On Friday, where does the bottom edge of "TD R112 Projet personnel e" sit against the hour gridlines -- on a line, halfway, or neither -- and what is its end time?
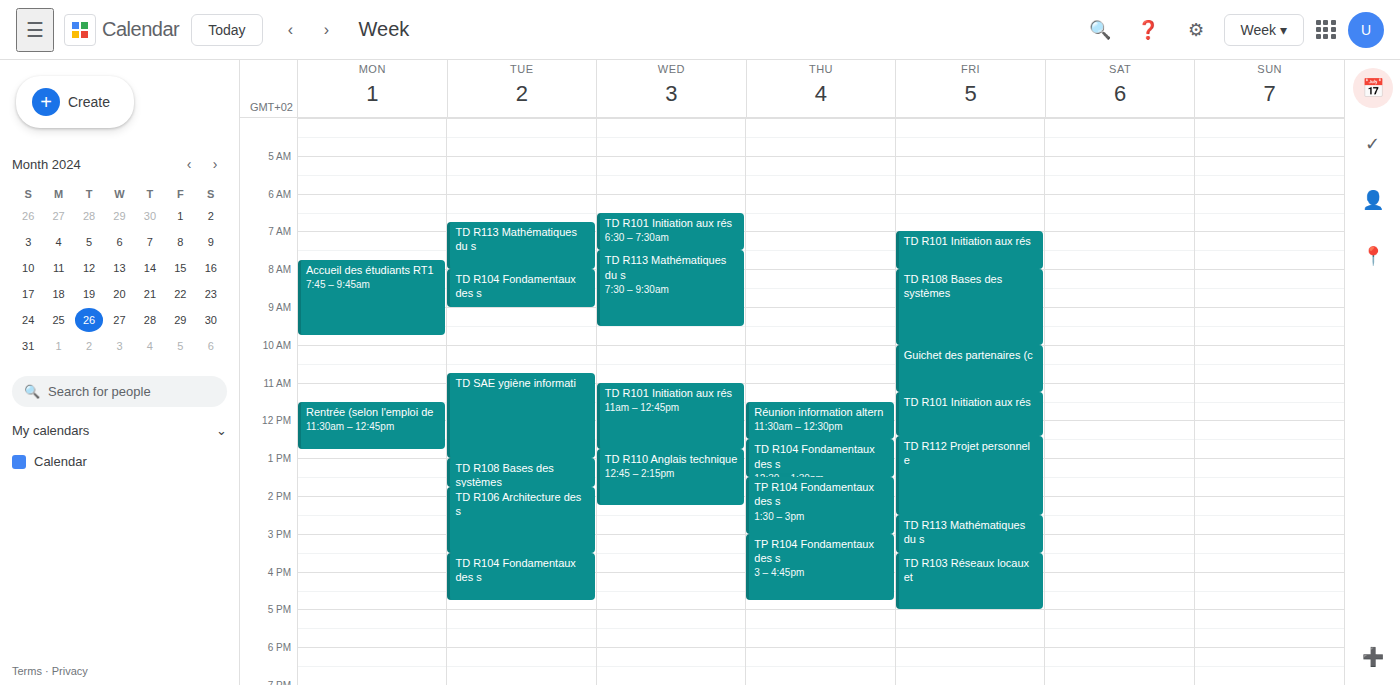
14:30 -- halfway between the 14:00 and 15:00 lines.